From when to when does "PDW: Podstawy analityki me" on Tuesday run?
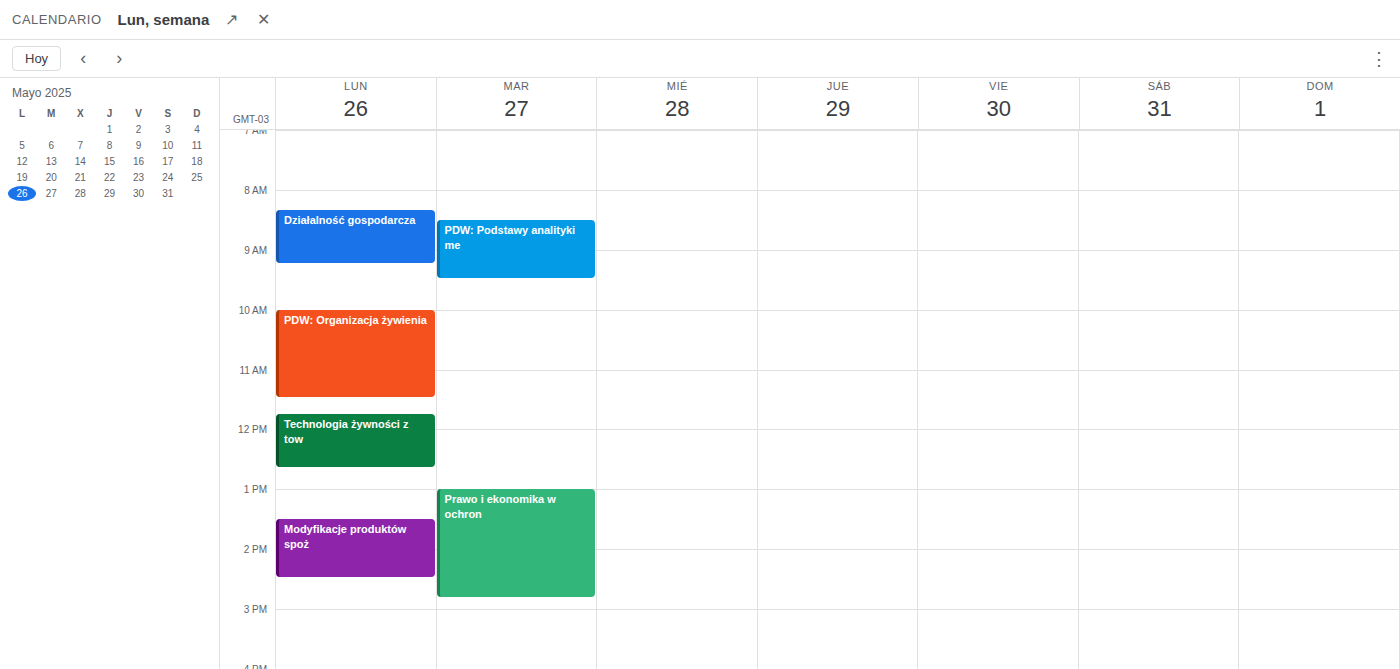
8:30 AM to 9:30 AM